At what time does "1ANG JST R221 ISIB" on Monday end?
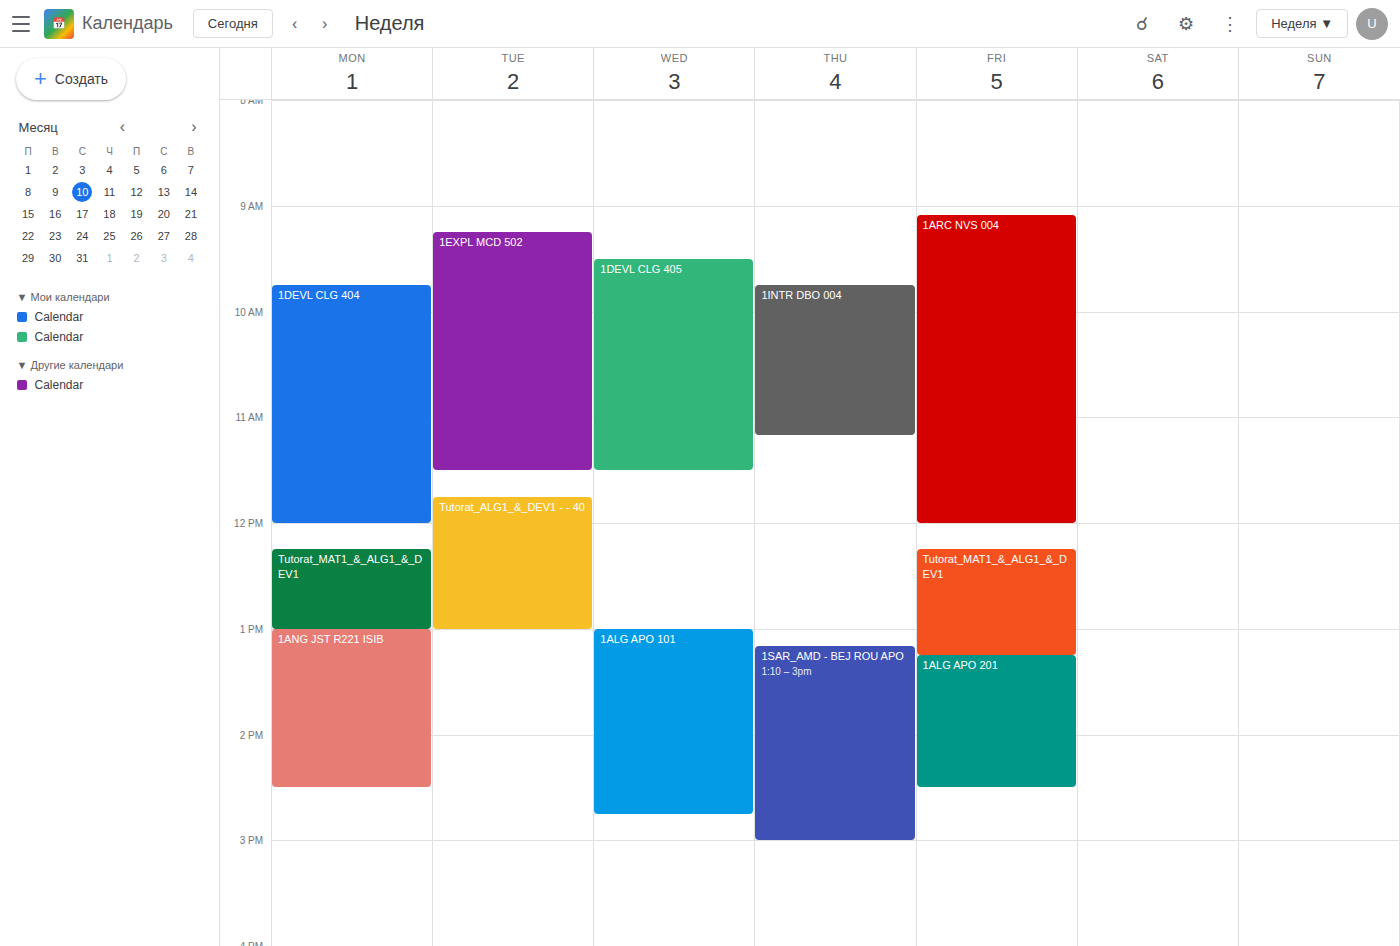
14:30